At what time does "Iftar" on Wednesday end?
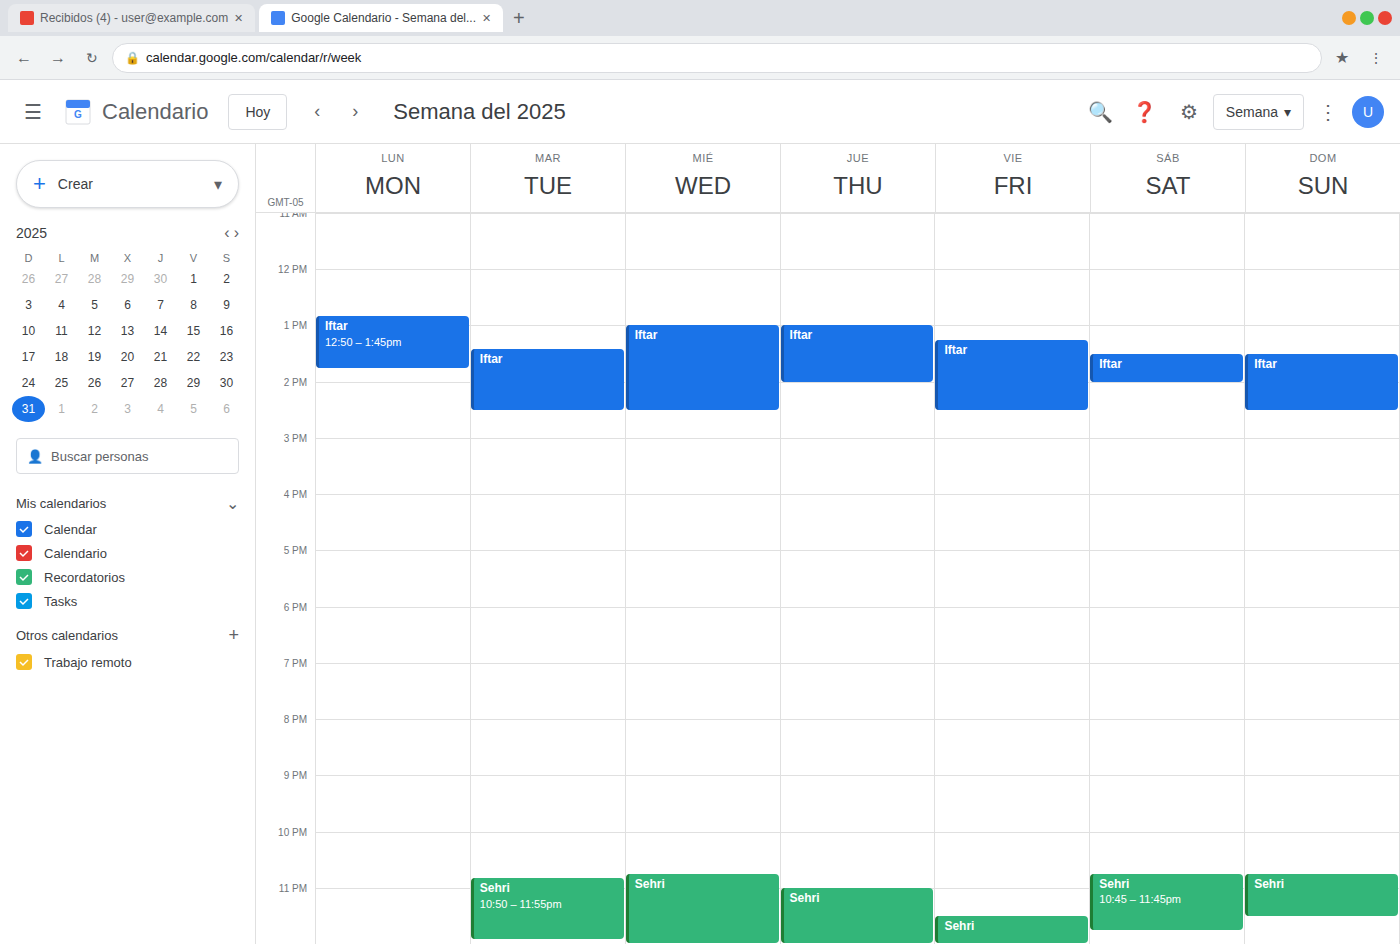
2:30 PM